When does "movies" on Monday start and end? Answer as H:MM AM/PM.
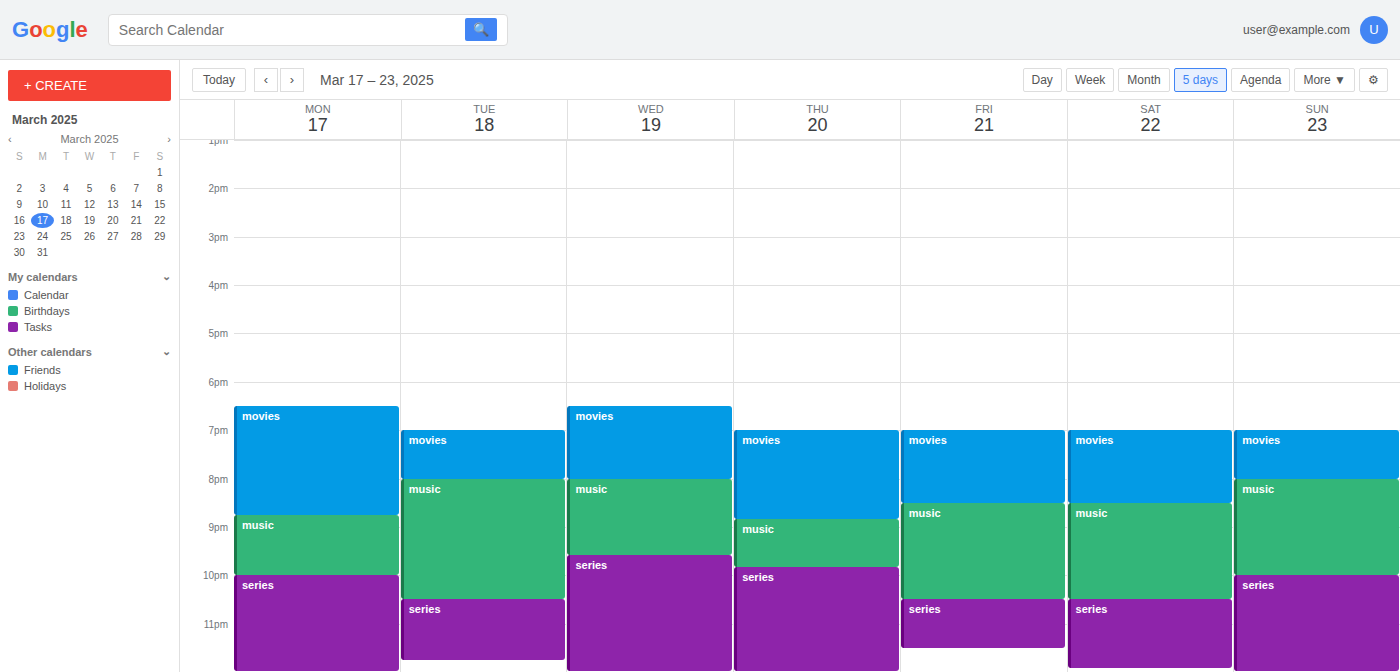
6:30 PM to 8:45 PM